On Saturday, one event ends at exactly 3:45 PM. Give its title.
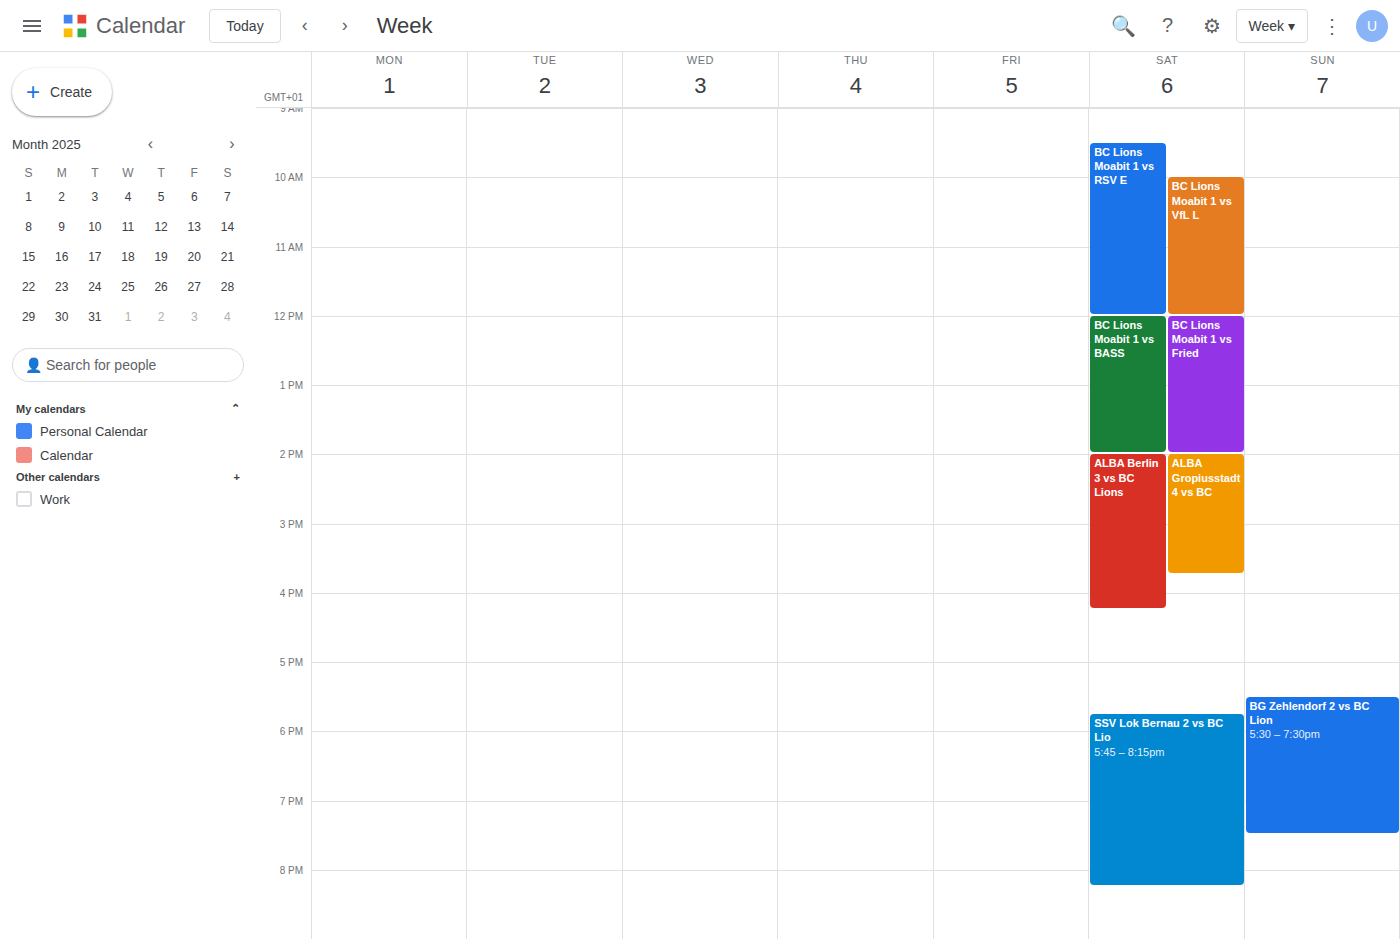
"ALBA Gropiusstadt 4 vs BC"